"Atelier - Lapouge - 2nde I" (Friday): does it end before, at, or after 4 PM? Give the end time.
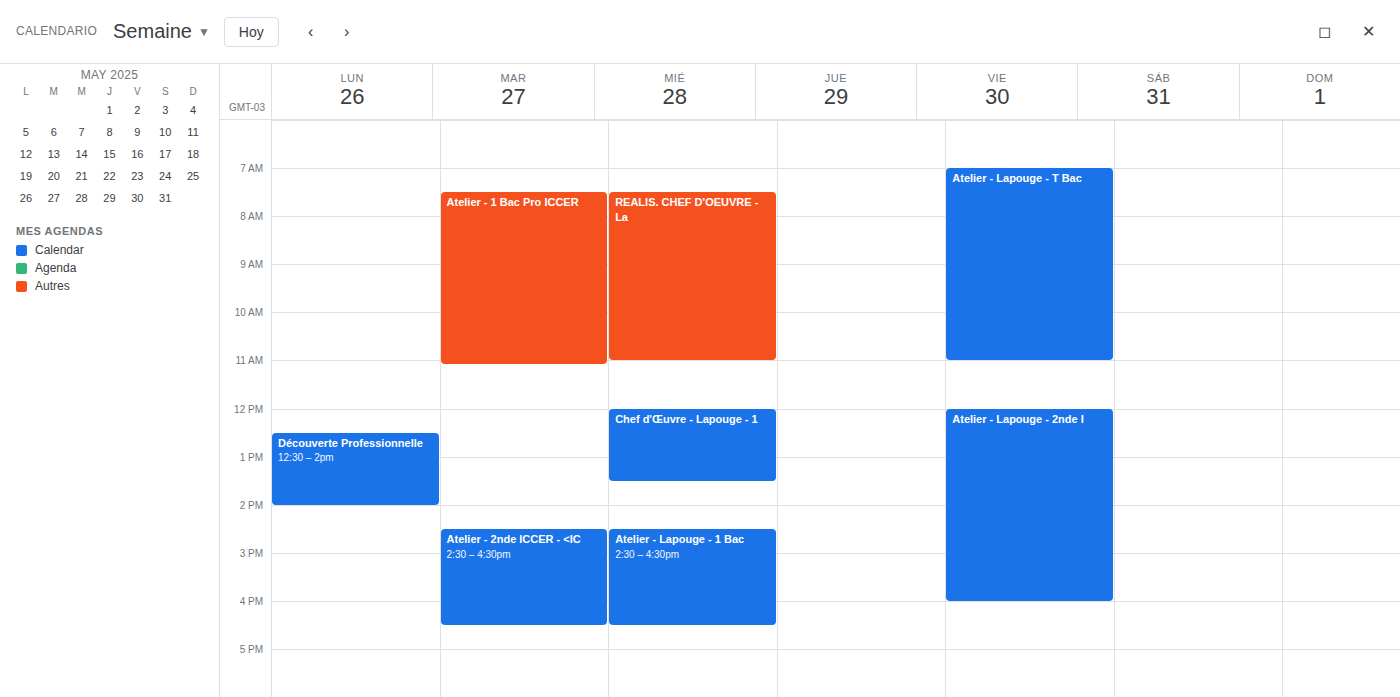
4:00 PM -- exactly at 4 PM, on the 4 PM line.